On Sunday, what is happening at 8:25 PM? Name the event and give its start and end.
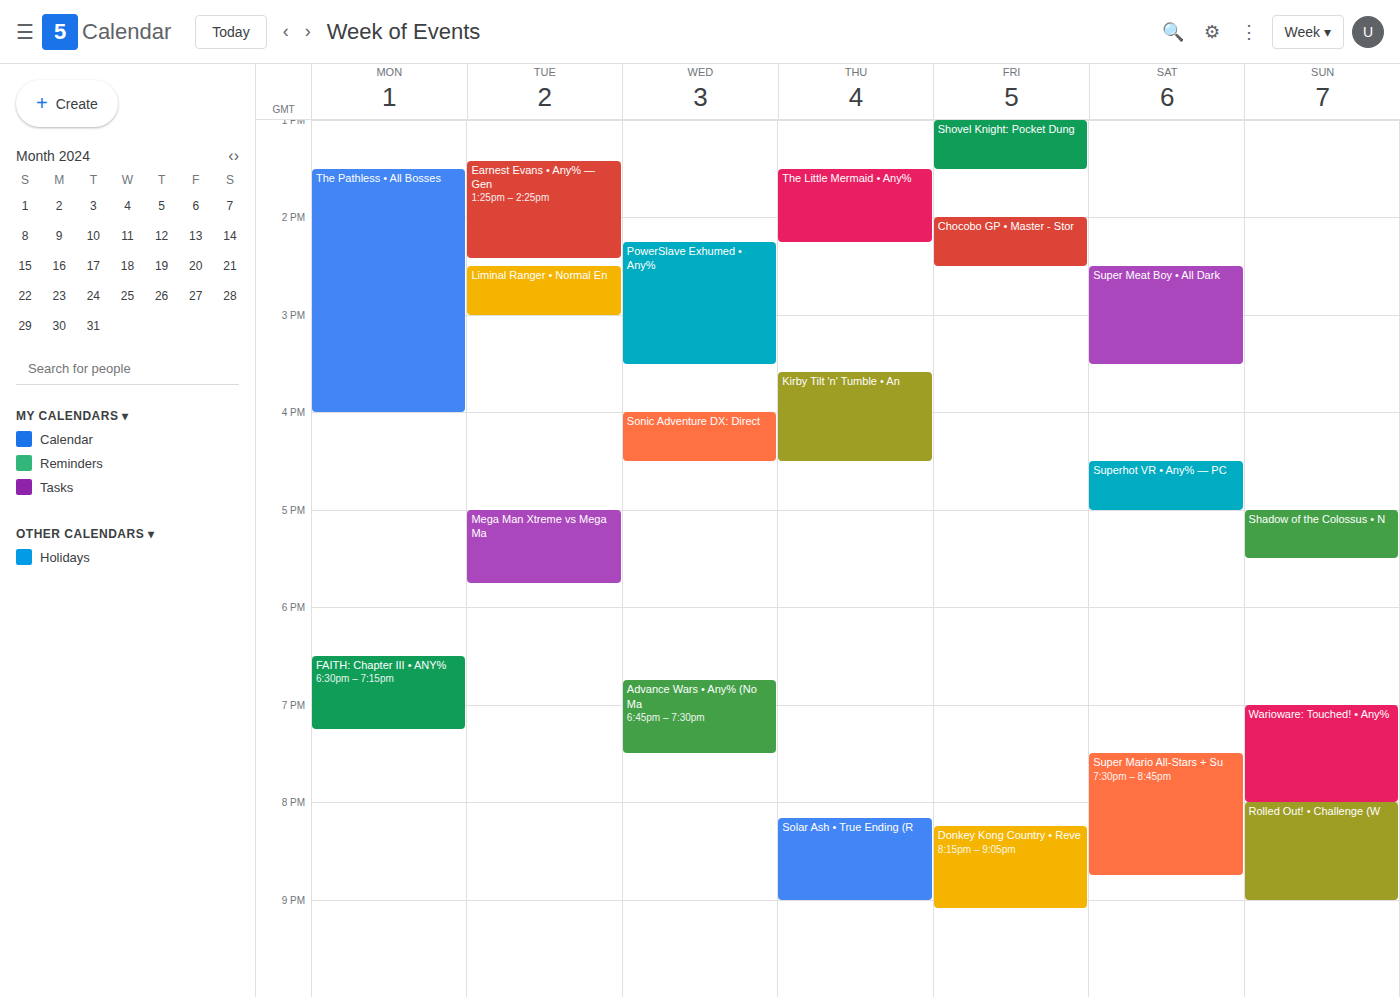
"Rolled Out! • Challenge (W", 8:00 PM to 9:00 PM